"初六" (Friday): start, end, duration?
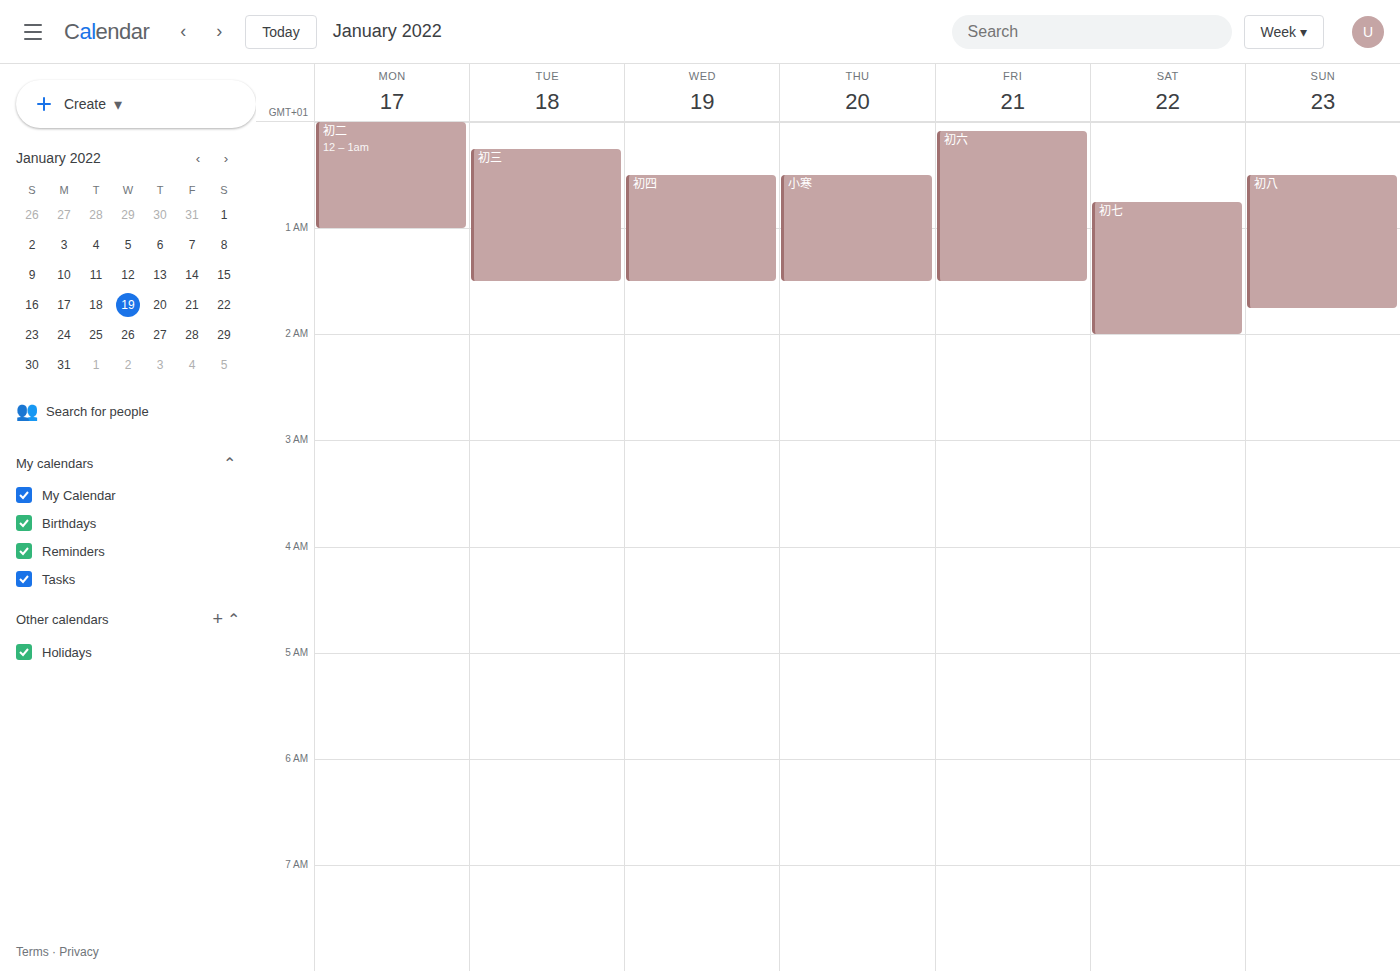
00:05 to 01:30, 1 hour 25 minutes